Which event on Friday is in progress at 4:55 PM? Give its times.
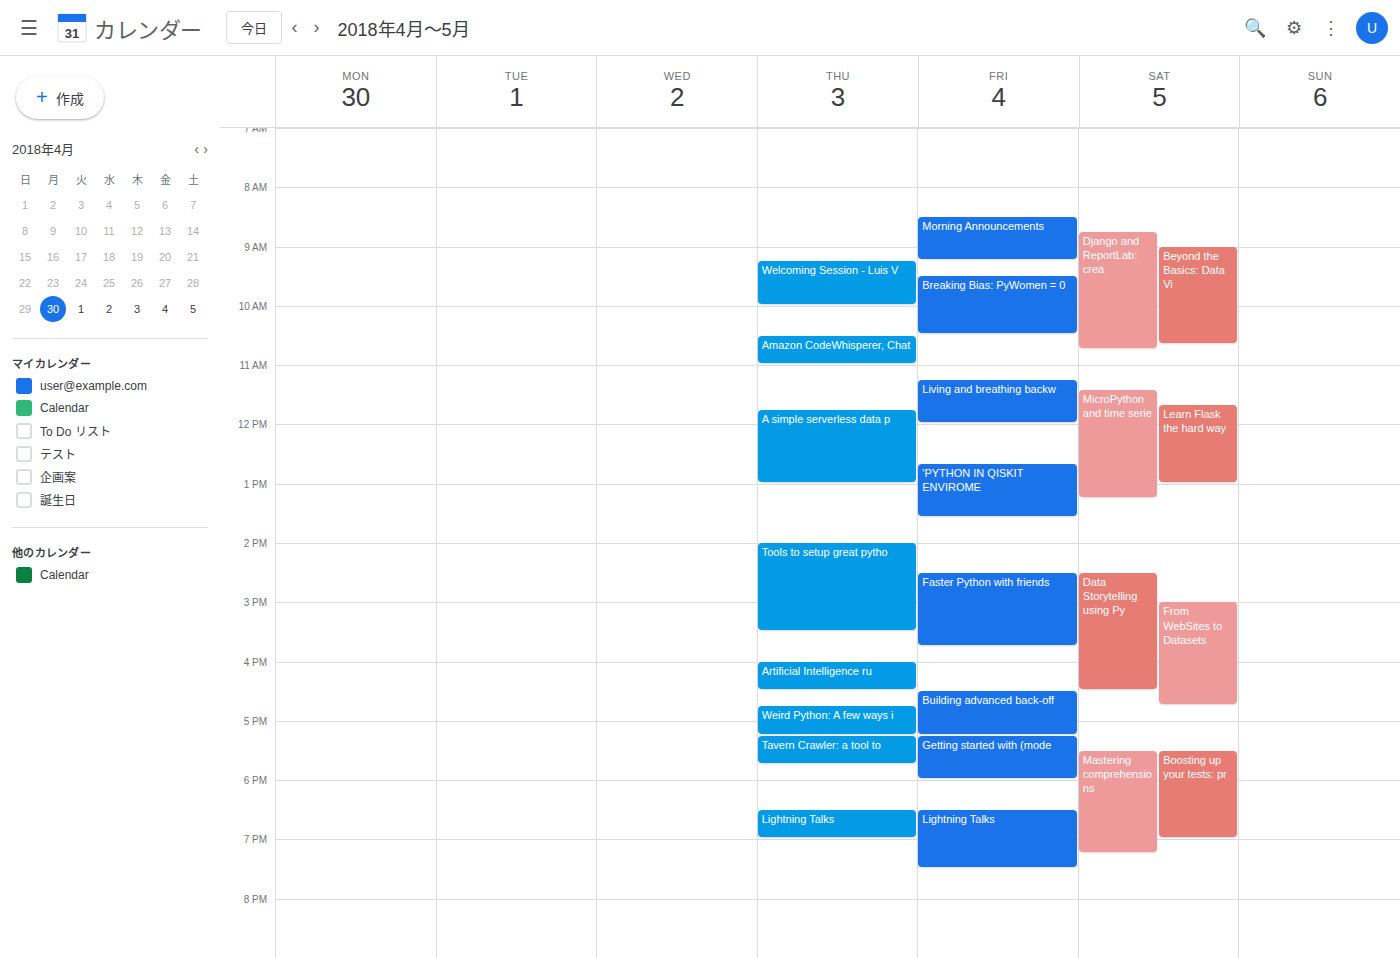
"Building advanced back-off", 4:30 PM to 5:15 PM